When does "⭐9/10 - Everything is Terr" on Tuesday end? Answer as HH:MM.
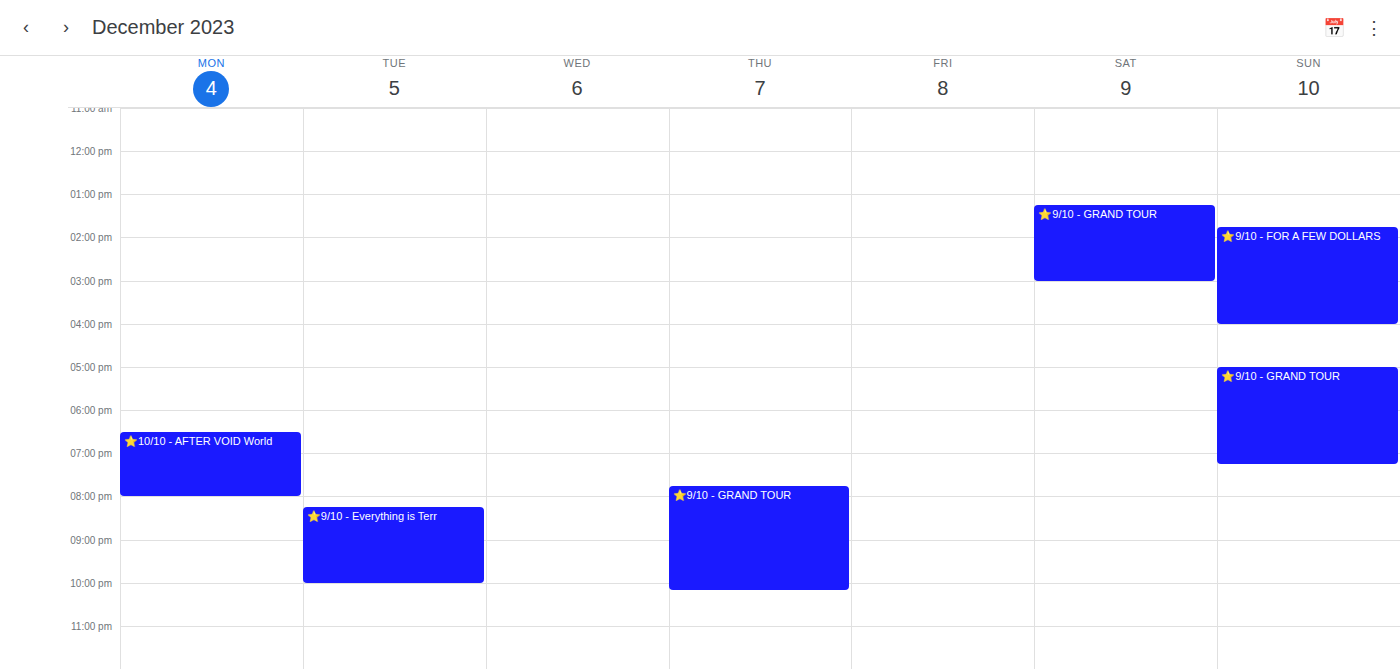
22:00